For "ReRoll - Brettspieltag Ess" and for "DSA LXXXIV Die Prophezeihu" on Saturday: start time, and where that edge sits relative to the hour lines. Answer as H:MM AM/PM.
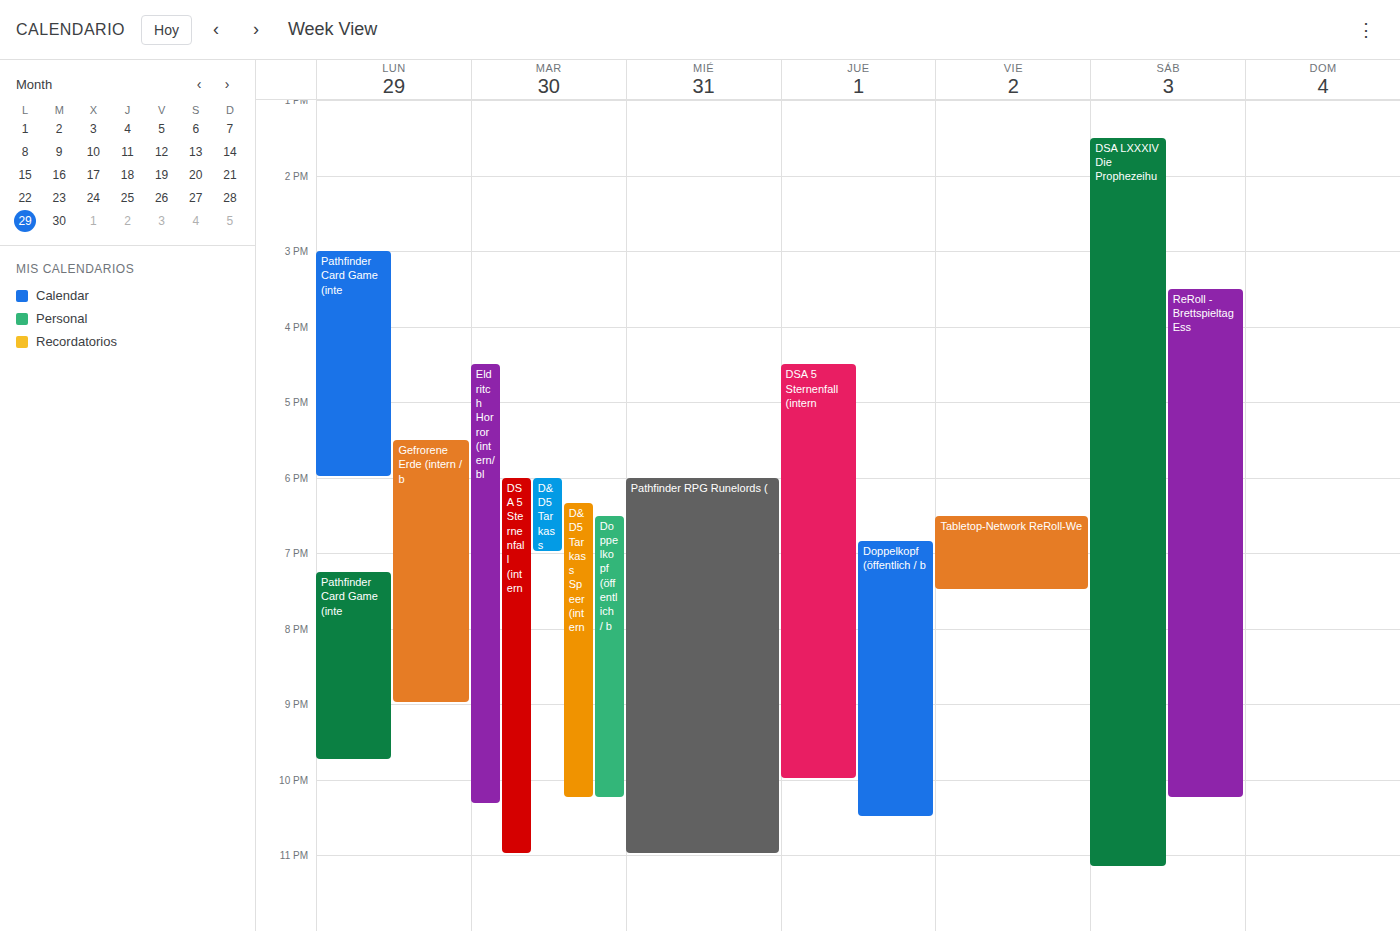
"ReRoll - Brettspieltag Ess": 3:30 PM, halfway between the 3 PM and 4 PM lines. "DSA LXXXIV Die Prophezeihu": 1:30 PM, halfway between the 1 PM and 2 PM lines.